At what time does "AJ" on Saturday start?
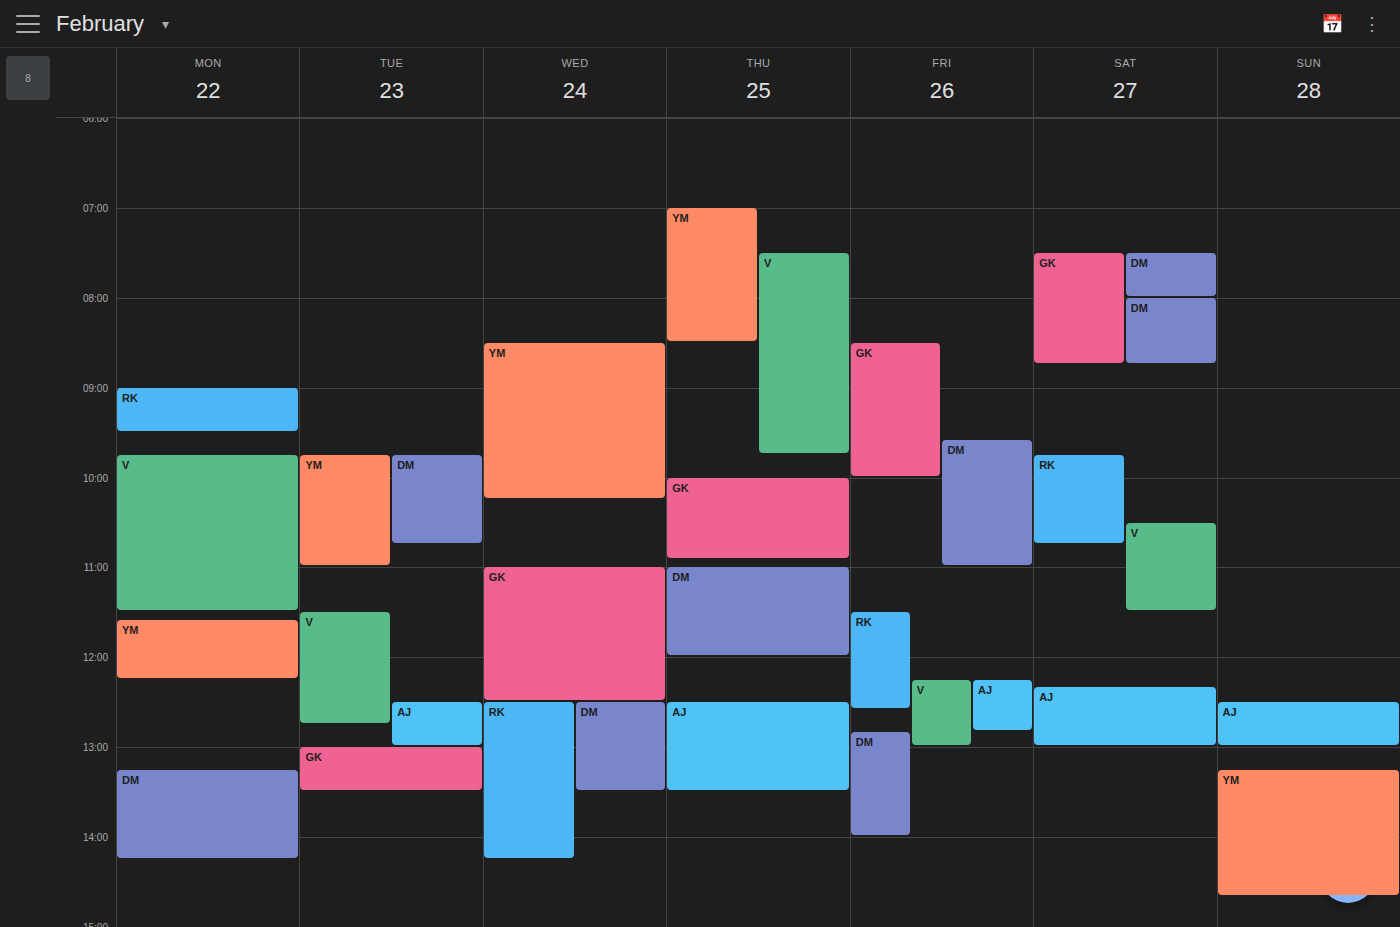
12:20 PM